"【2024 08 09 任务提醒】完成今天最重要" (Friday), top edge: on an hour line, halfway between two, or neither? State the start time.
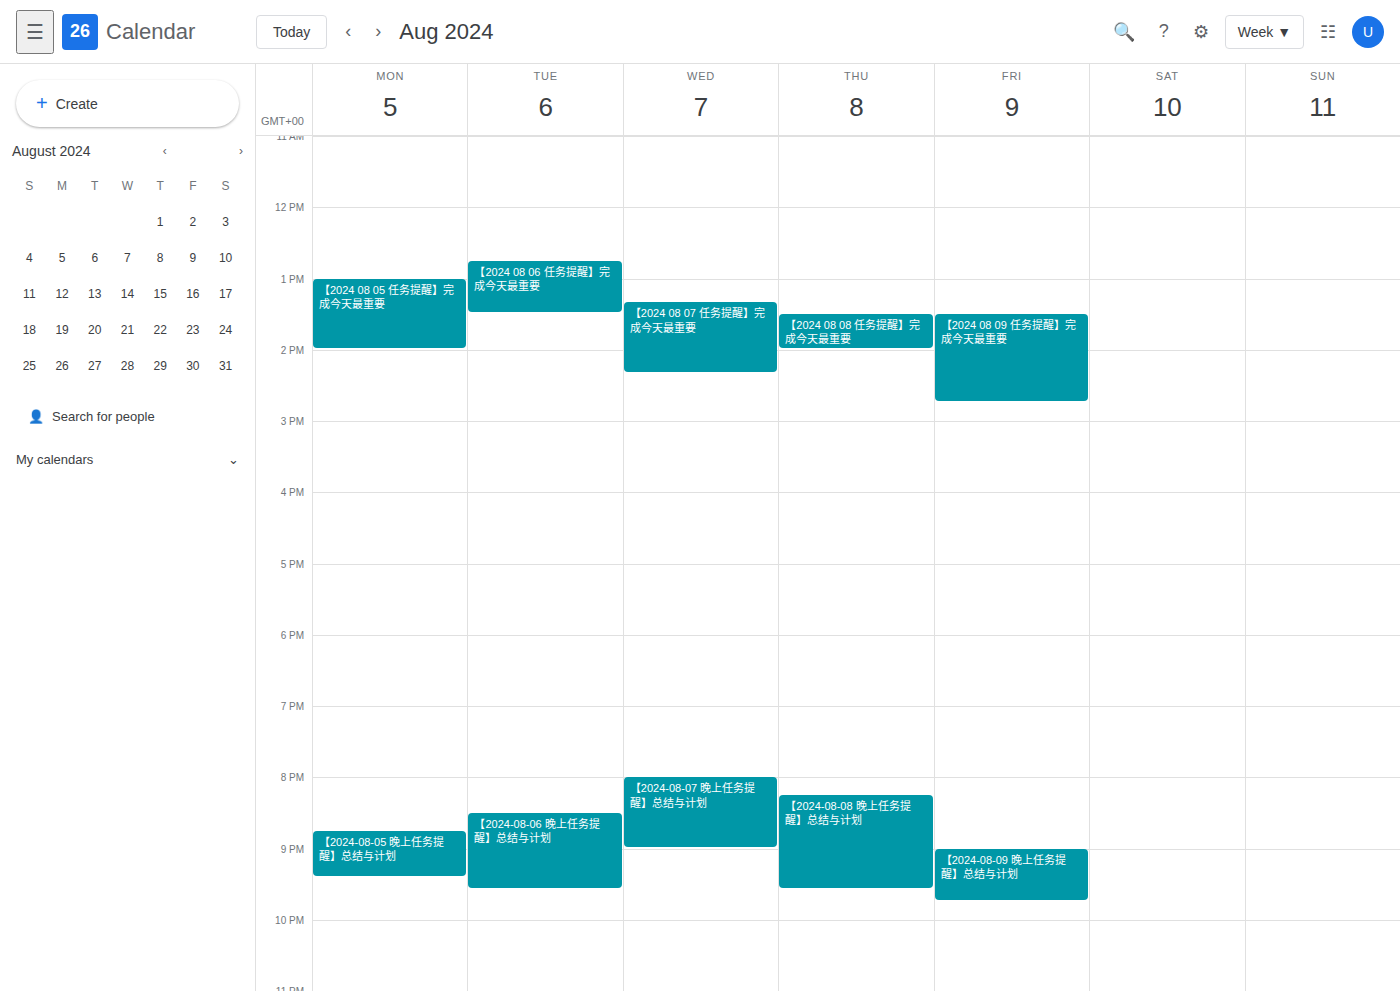
13:30 -- halfway between the 13:00 and 14:00 lines.